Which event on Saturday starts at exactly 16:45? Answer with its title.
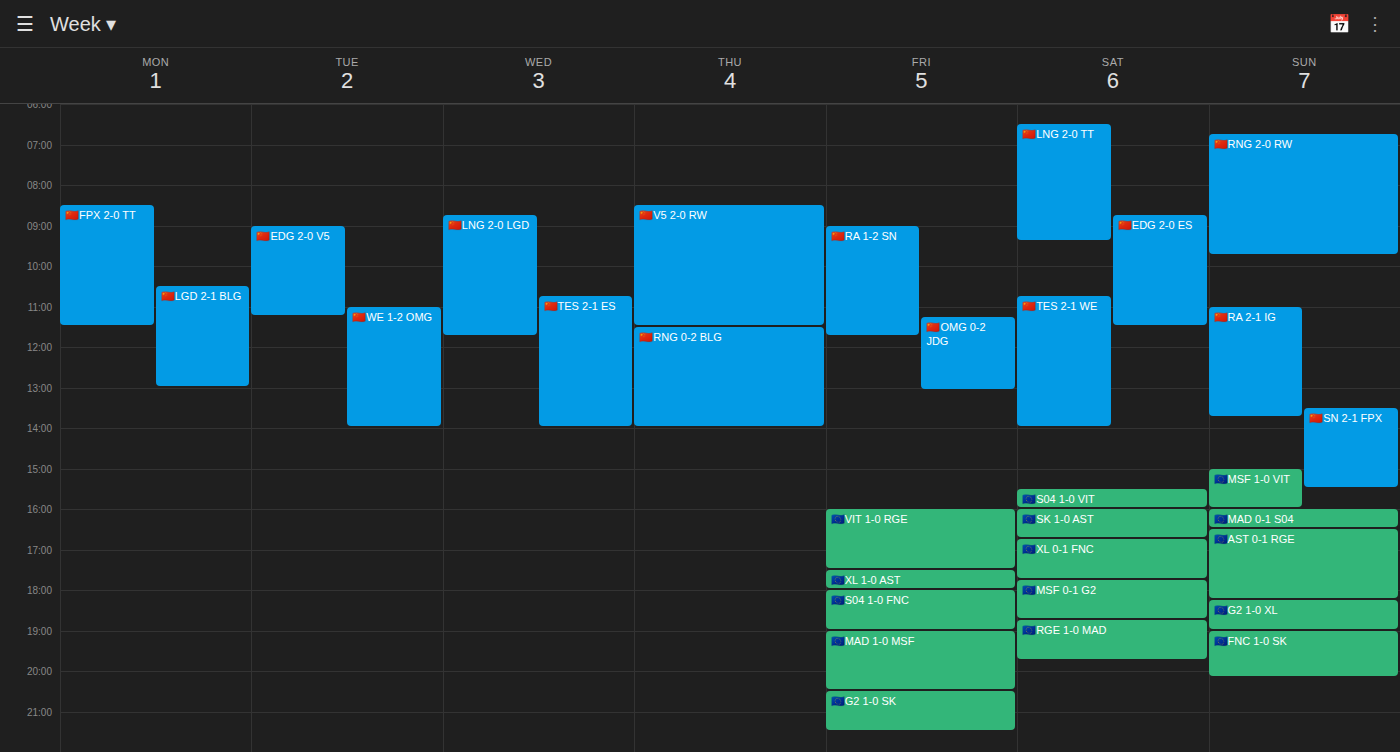
"🇪🇺XL 0-1 FNC"